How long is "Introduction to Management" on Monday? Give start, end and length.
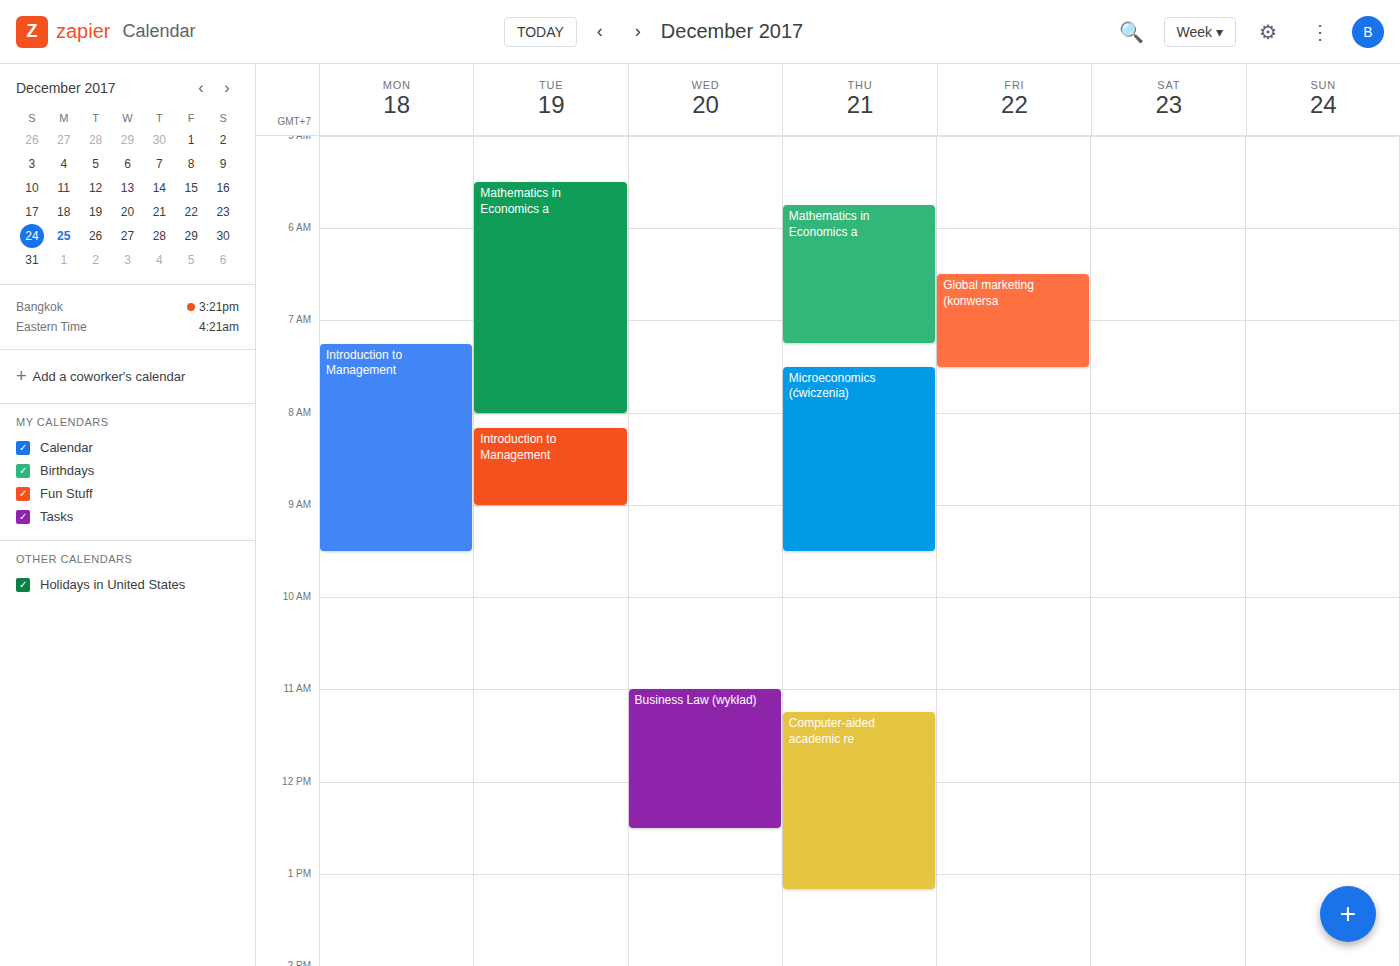
7:15 AM to 9:30 AM, 2 hours 15 minutes